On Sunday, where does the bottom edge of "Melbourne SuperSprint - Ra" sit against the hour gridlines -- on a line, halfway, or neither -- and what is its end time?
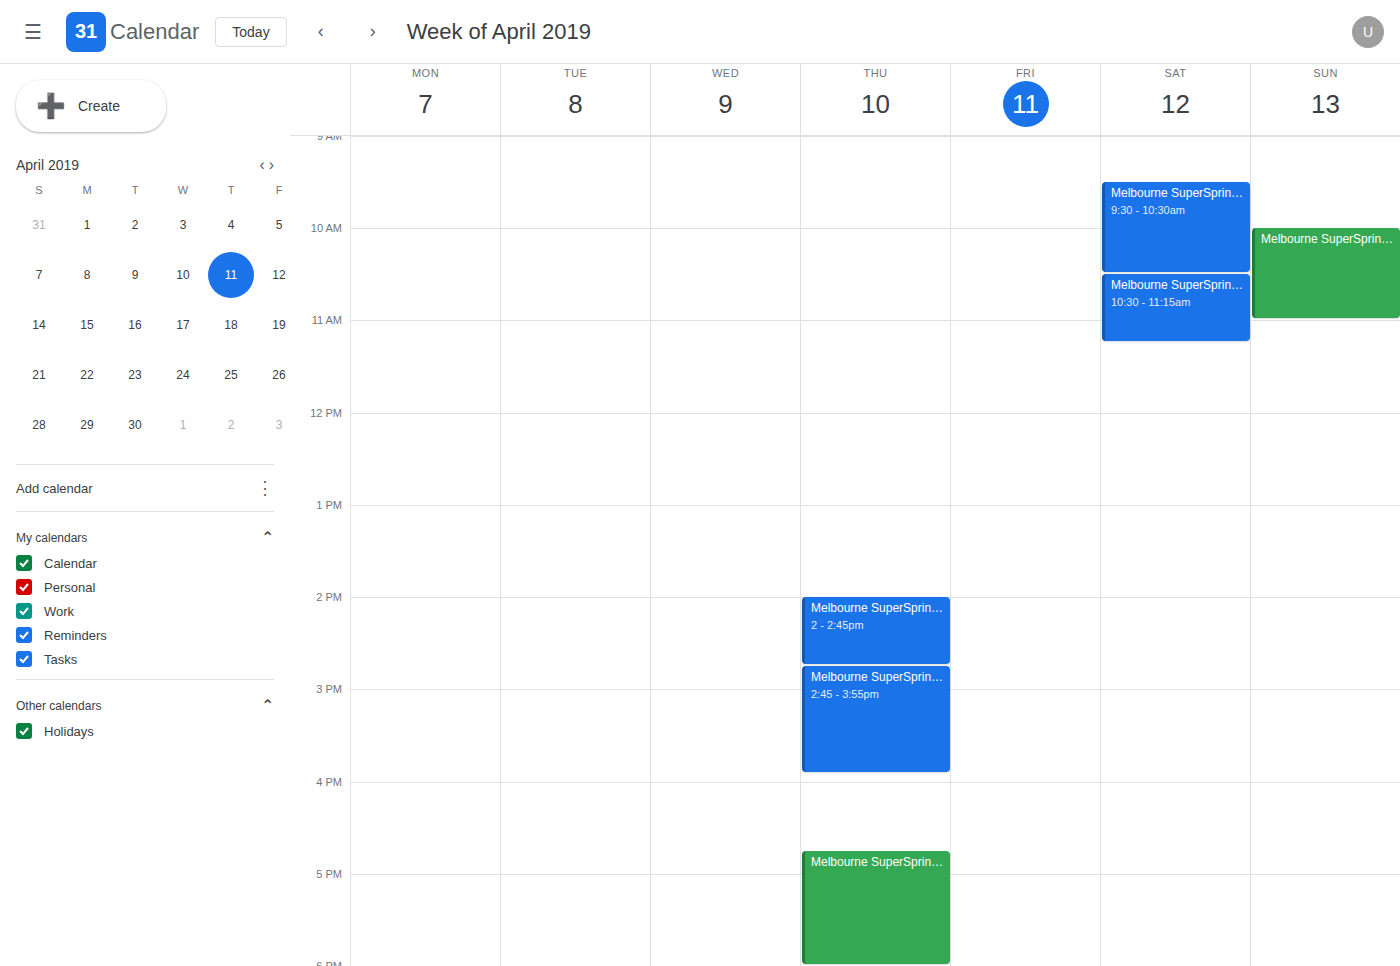
11:00 AM -- exactly on the 11 AM line.